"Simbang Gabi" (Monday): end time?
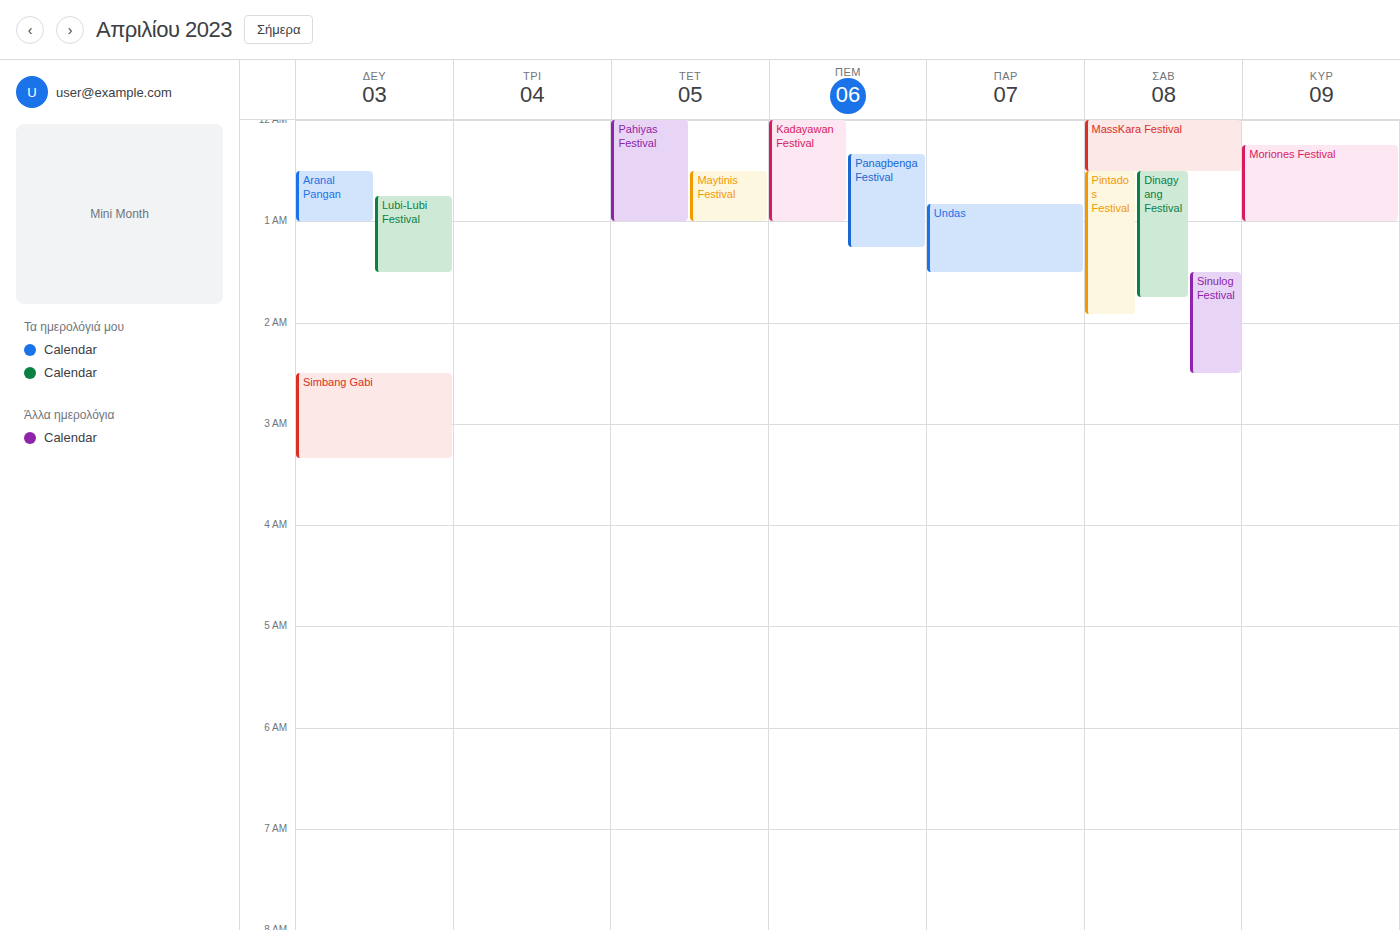
3:20 AM